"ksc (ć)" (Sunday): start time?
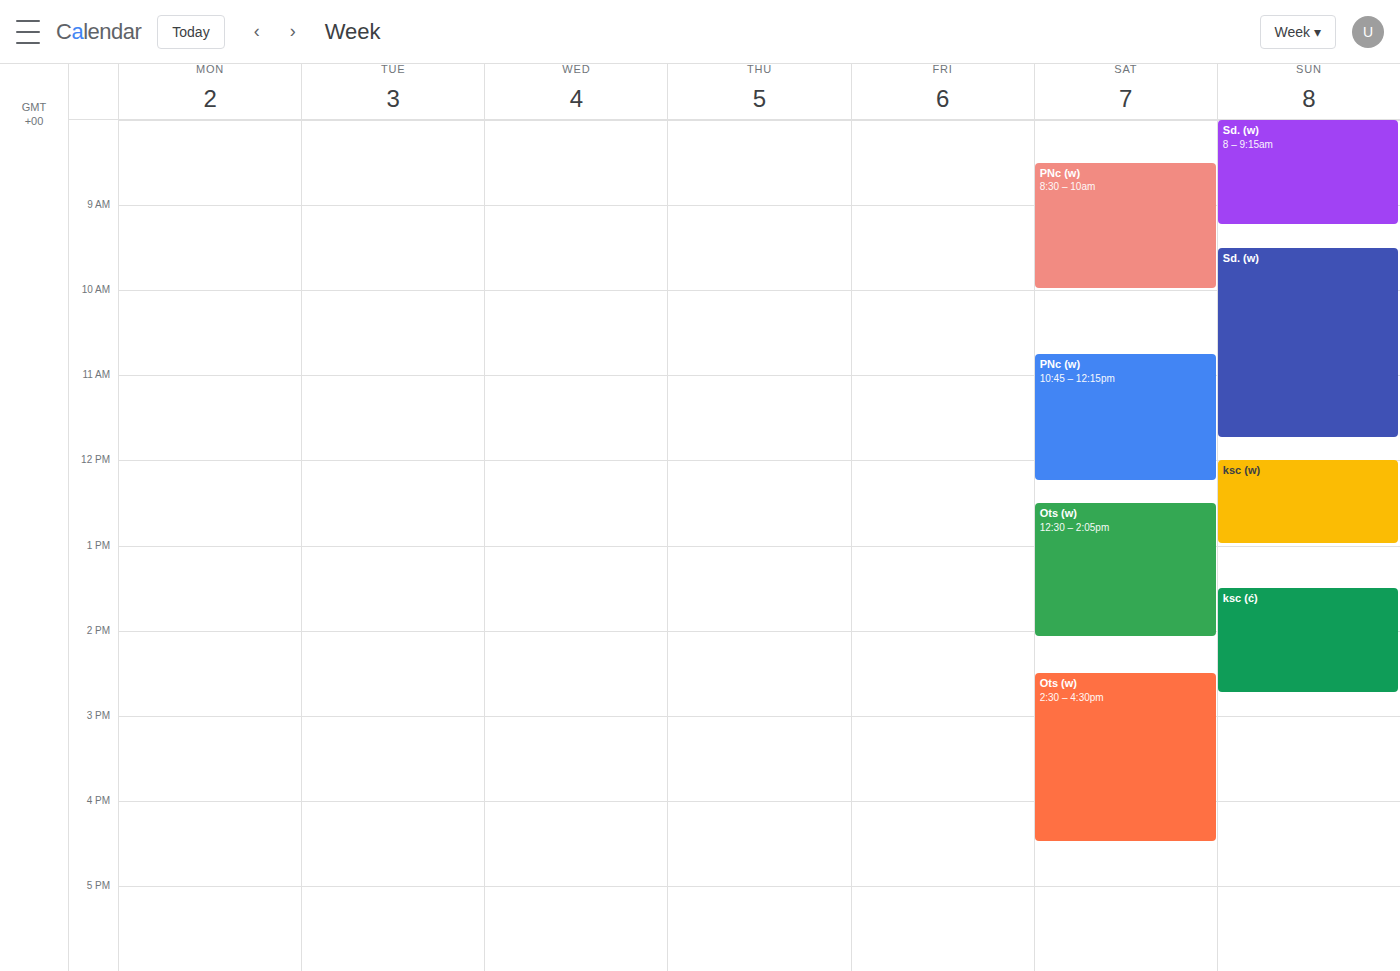
1:30 PM